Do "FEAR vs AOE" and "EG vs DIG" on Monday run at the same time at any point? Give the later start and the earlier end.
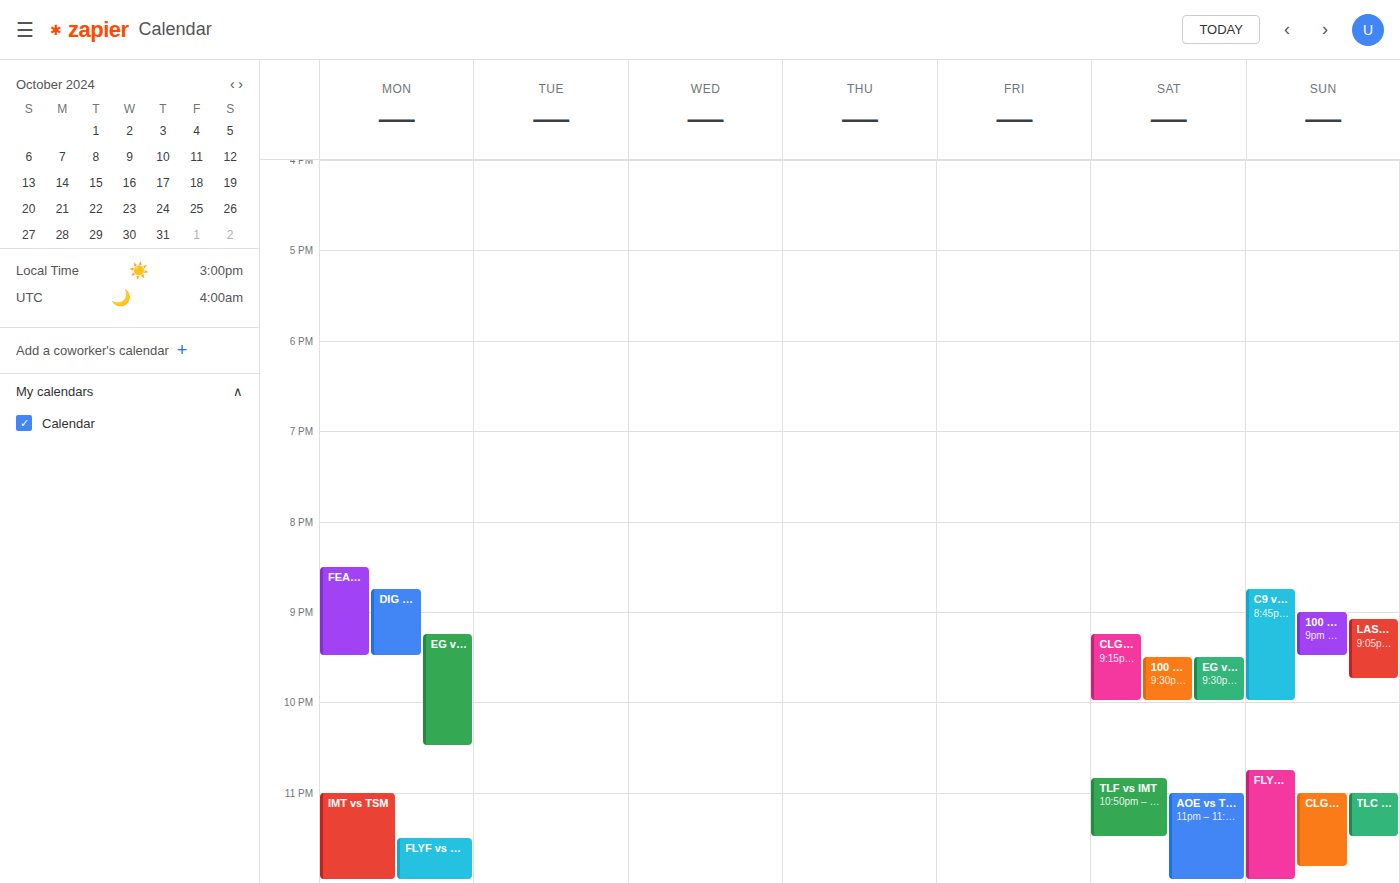
"EG vs DIG" starts at 9:15 PM, before "FEAR vs AOE" ends at 9:30 PM -- they overlap.